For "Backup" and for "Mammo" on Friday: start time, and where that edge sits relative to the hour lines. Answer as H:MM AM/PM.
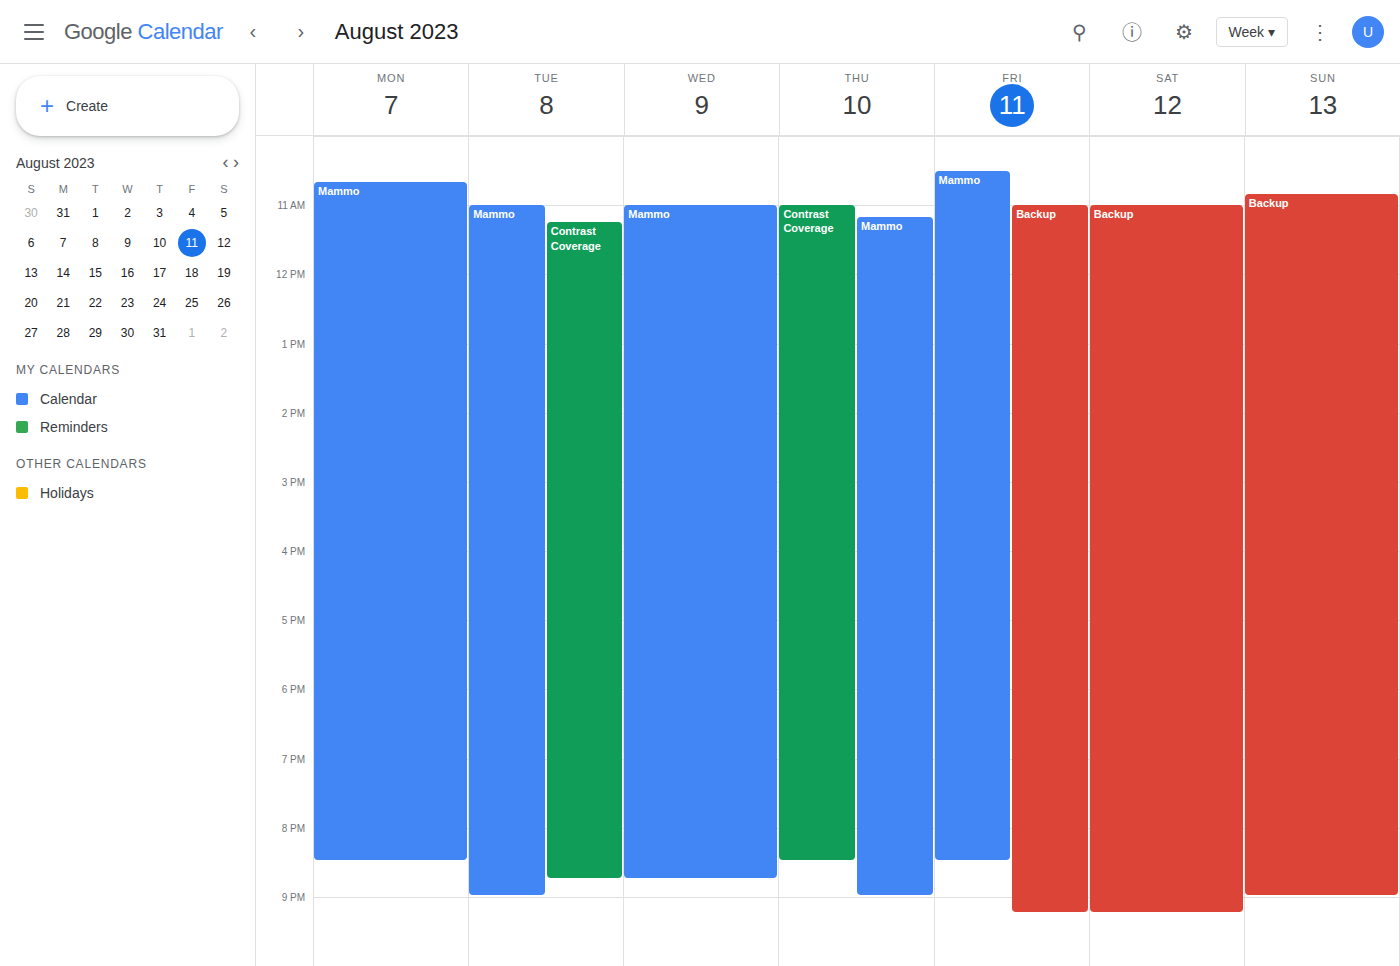
"Backup": 11:00 AM, exactly on the 11 AM line. "Mammo": 10:30 AM, halfway between the 10 AM and 11 AM lines.